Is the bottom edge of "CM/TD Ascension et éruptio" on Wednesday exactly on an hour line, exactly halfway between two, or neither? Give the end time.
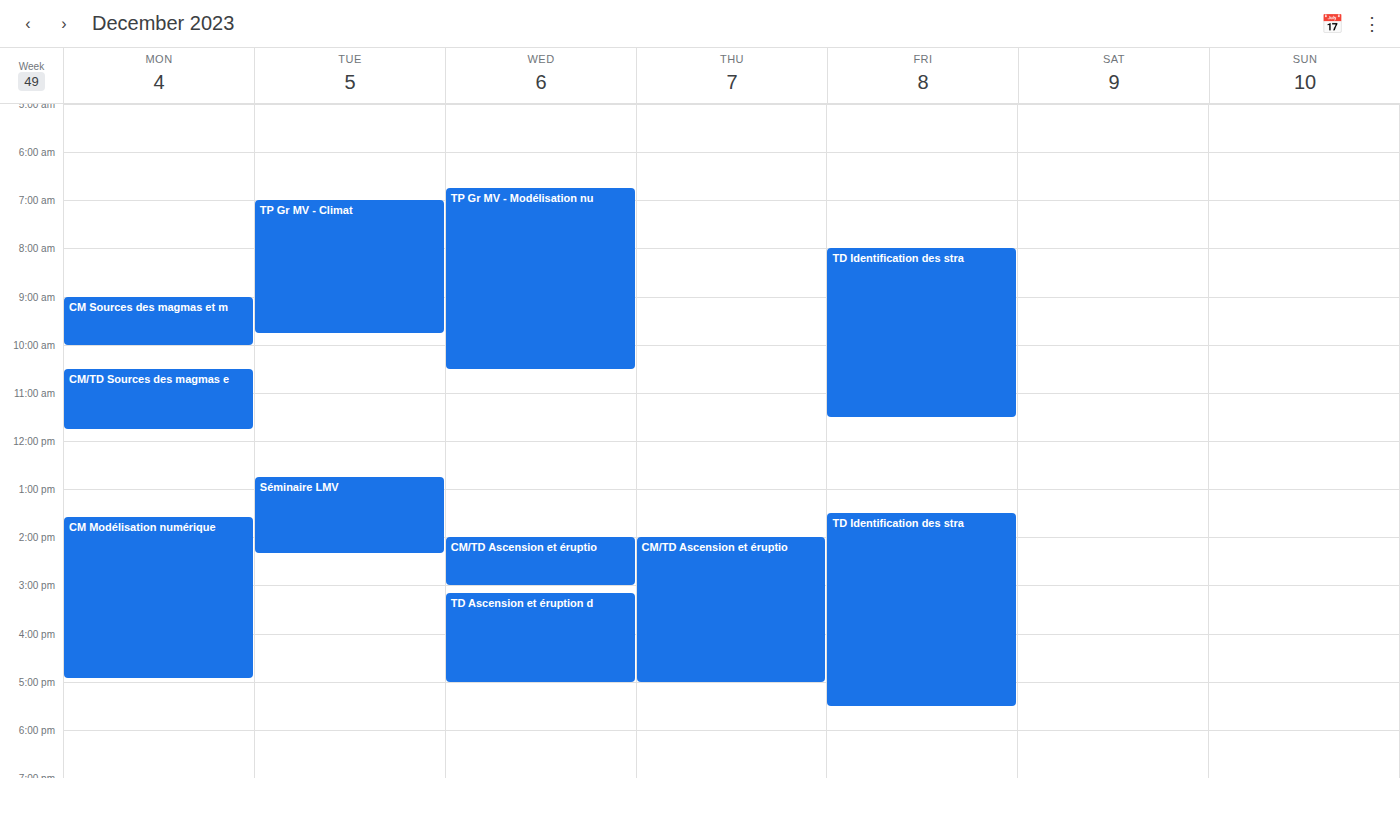
3:00 PM -- exactly on the 3 PM line.